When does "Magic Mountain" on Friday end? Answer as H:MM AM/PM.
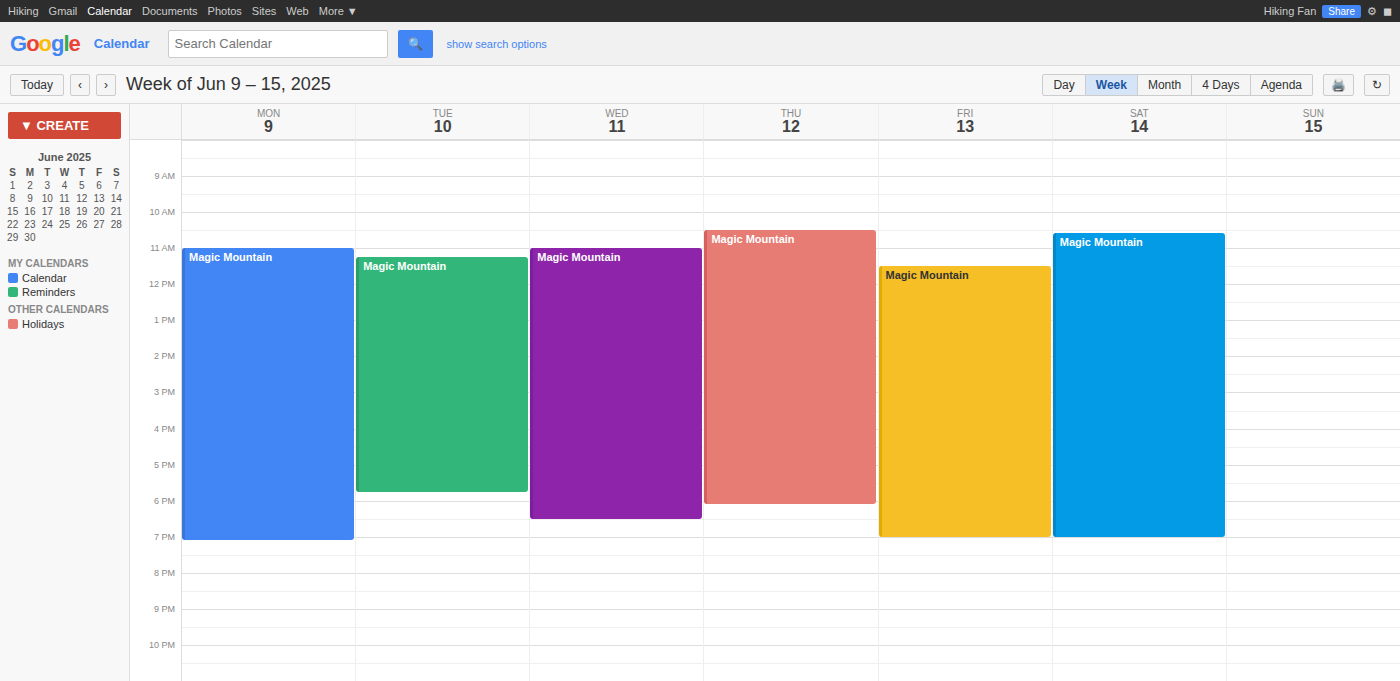
7:00 PM